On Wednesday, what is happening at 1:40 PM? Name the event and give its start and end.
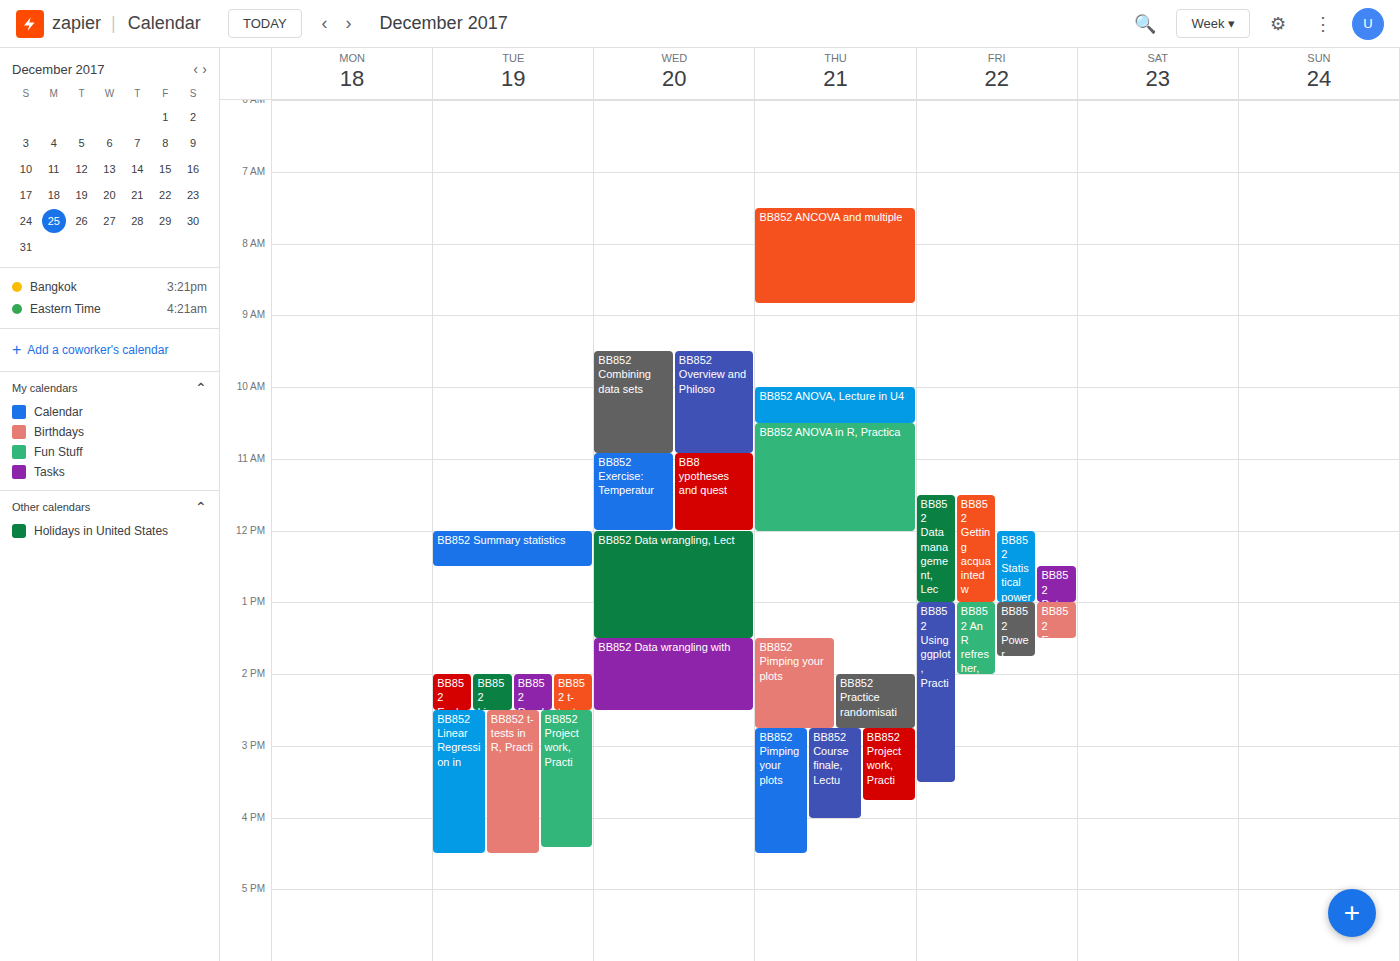
"BB852 Data wrangling with", 1:30 PM to 2:30 PM